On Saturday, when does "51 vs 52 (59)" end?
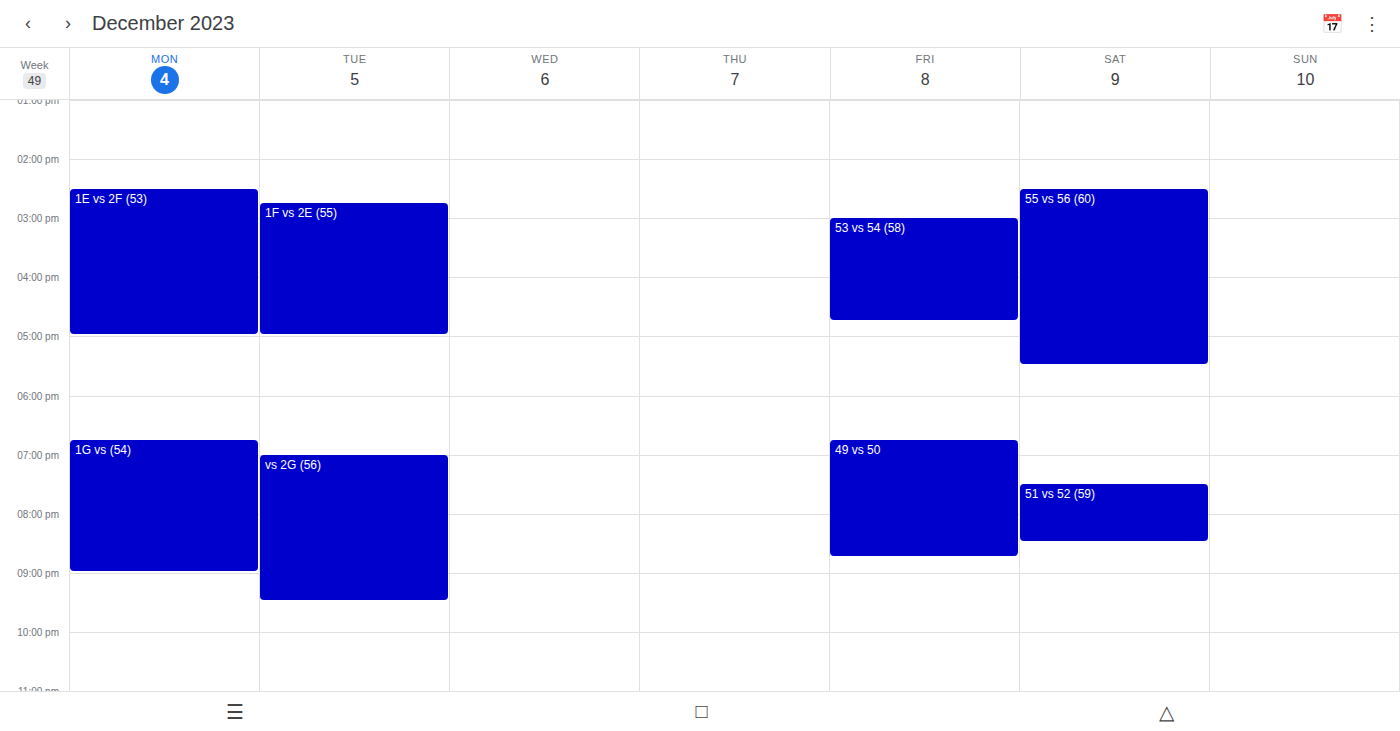
8:30 PM